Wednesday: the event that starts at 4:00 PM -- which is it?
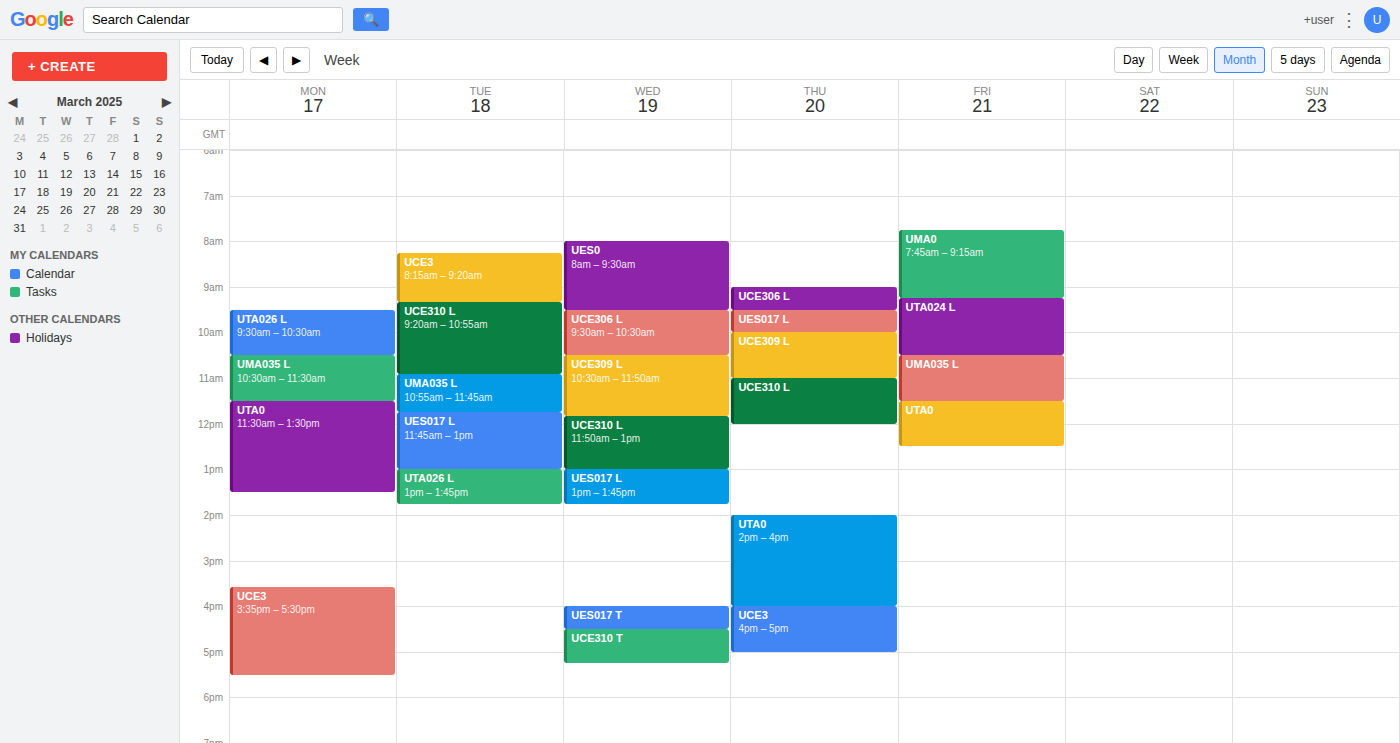
"UES017 T"